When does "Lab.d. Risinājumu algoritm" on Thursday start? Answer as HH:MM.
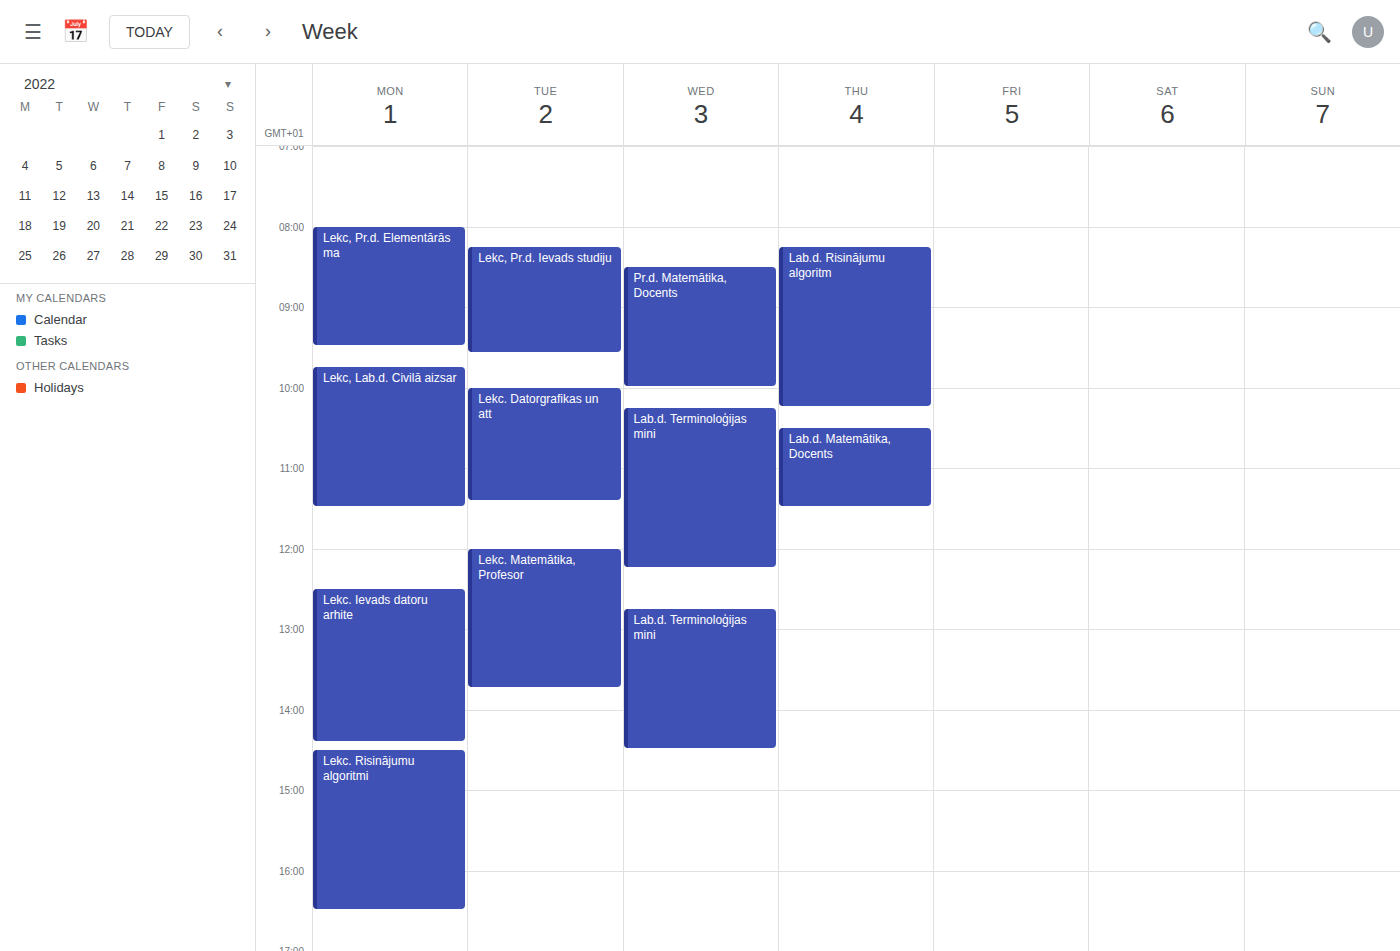
08:15